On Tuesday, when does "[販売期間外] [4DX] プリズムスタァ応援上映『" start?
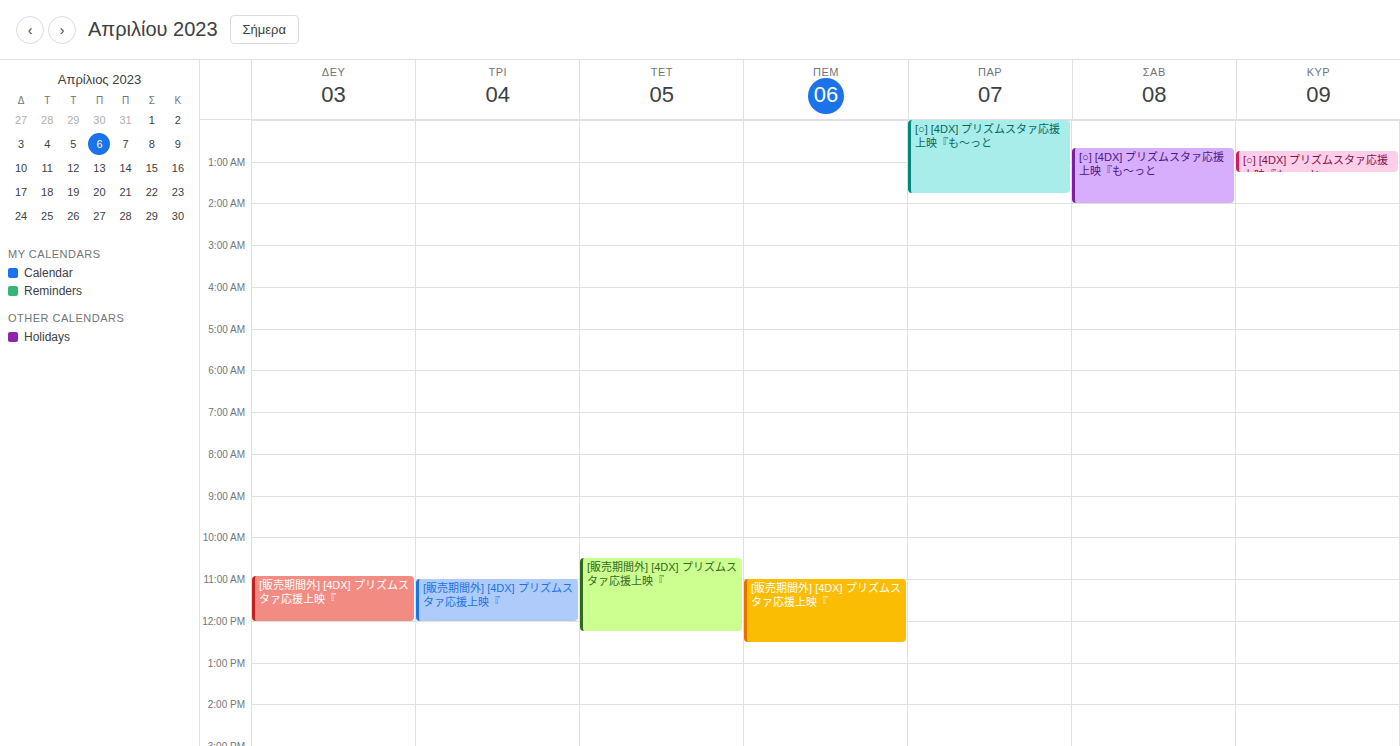
11:00